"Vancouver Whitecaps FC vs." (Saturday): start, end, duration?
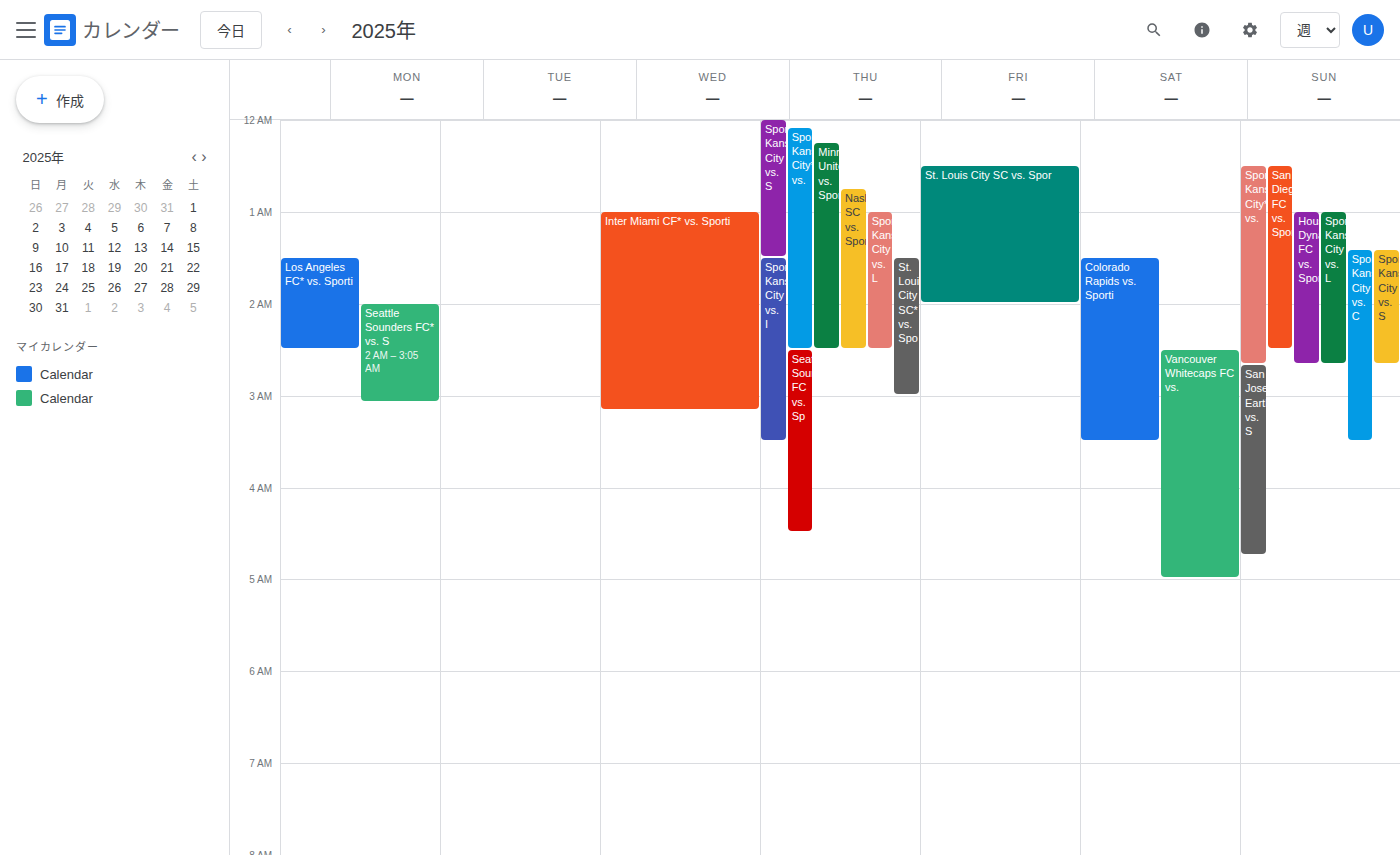
2:30 AM to 5:00 AM, 2 hours 30 minutes